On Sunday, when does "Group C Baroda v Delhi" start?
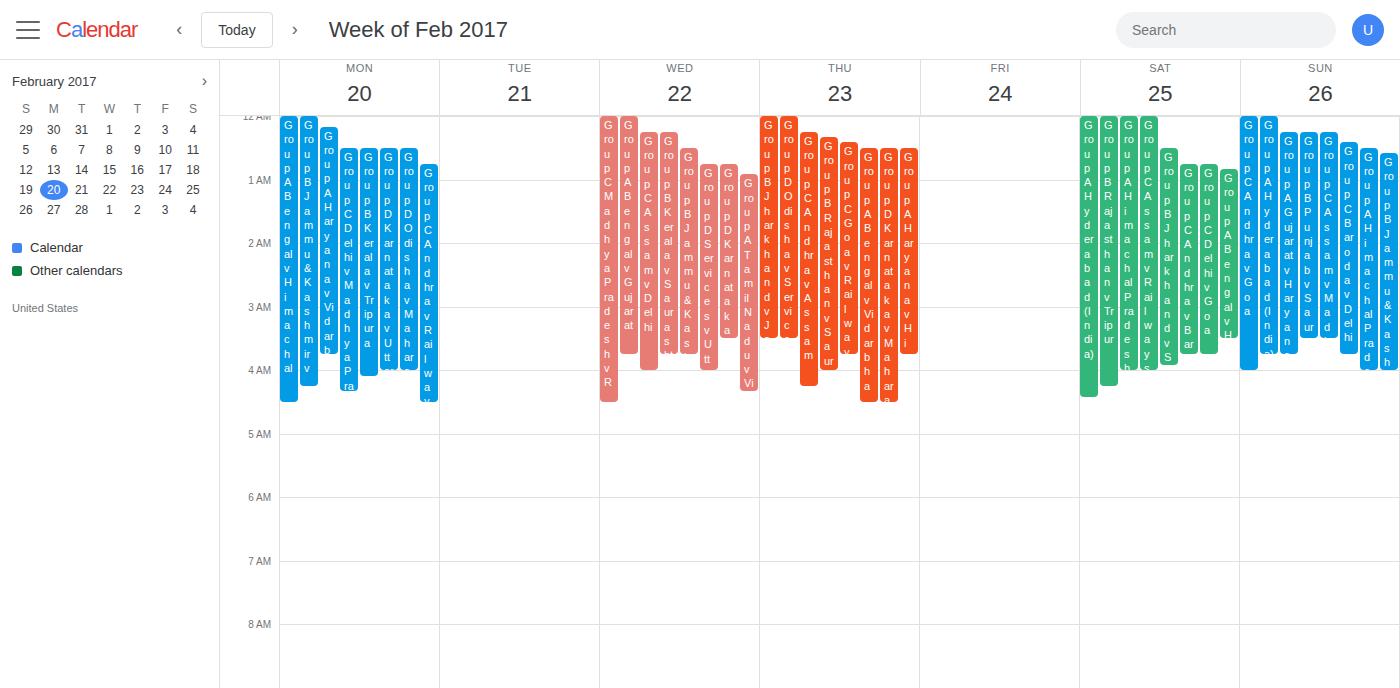
00:25